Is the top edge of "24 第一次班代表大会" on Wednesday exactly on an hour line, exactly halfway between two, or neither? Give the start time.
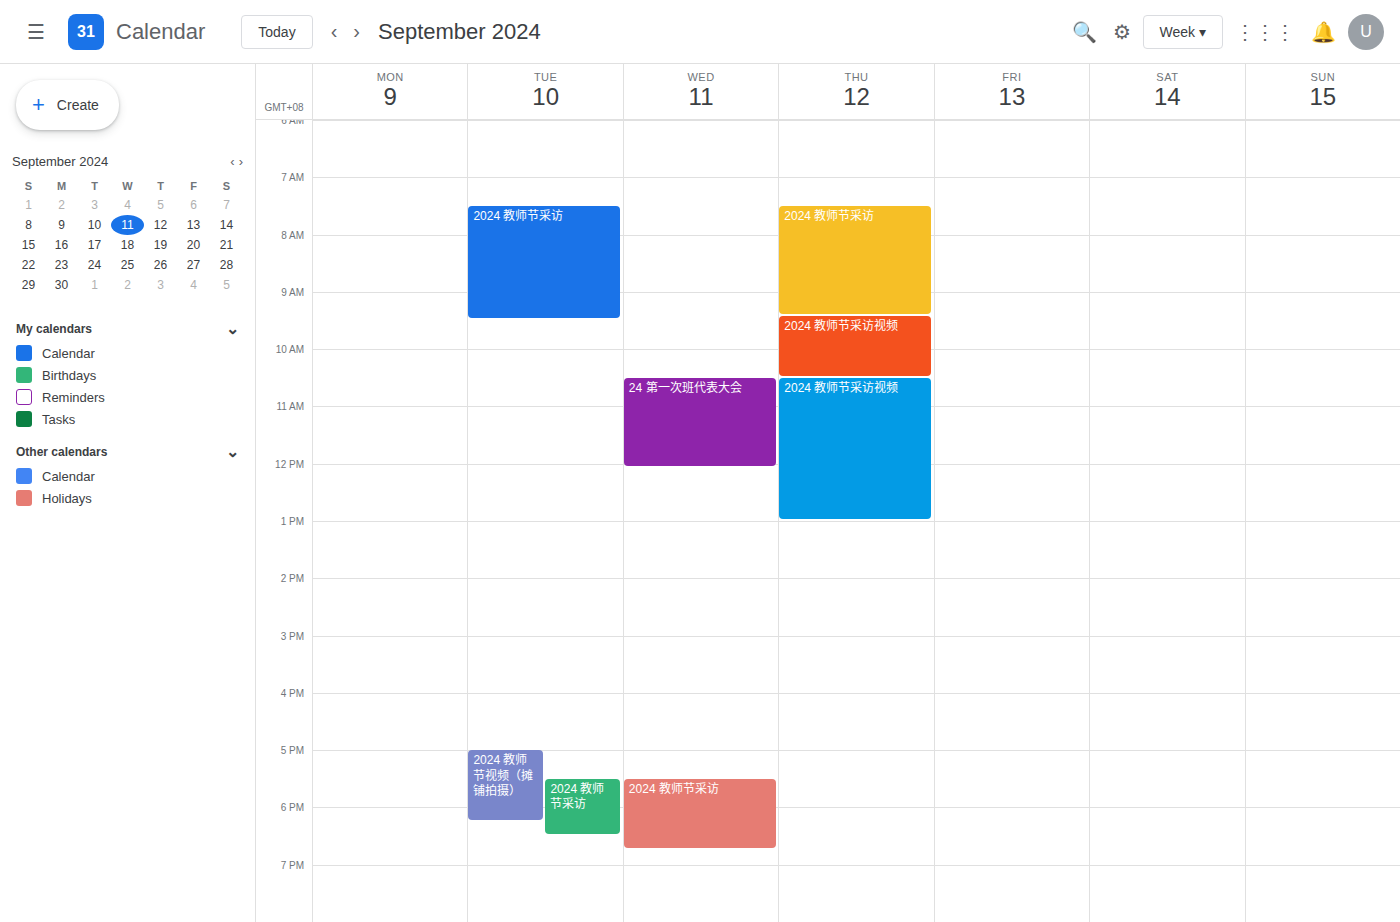
10:30 AM -- halfway between the 10 AM and 11 AM lines.